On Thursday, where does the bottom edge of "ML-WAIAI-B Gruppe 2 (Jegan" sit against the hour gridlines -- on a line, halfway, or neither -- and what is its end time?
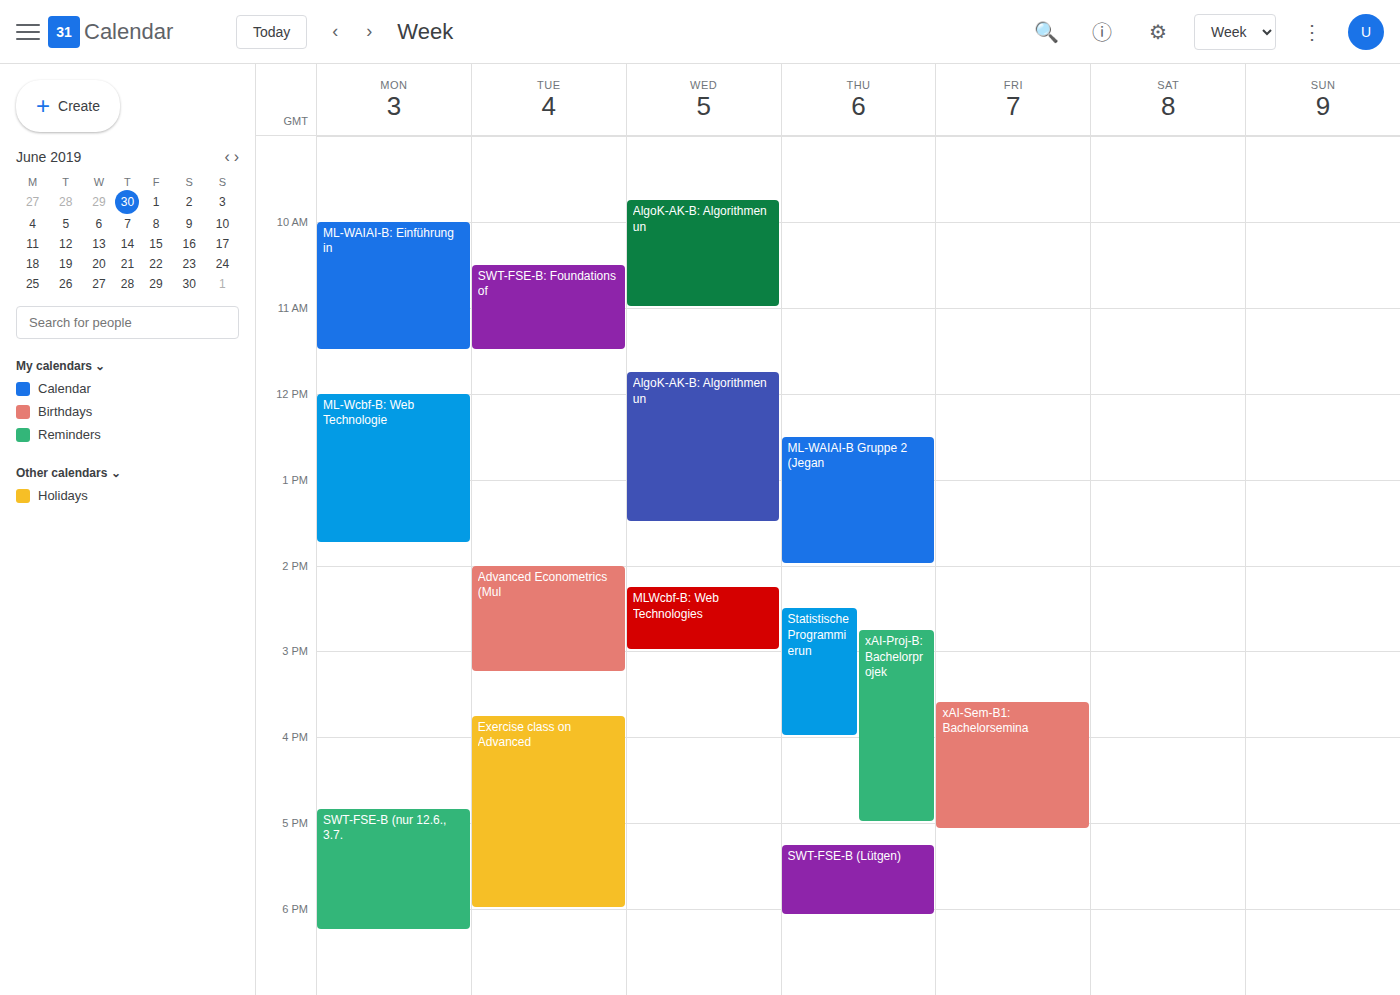
2:00 PM -- exactly on the 2 PM line.